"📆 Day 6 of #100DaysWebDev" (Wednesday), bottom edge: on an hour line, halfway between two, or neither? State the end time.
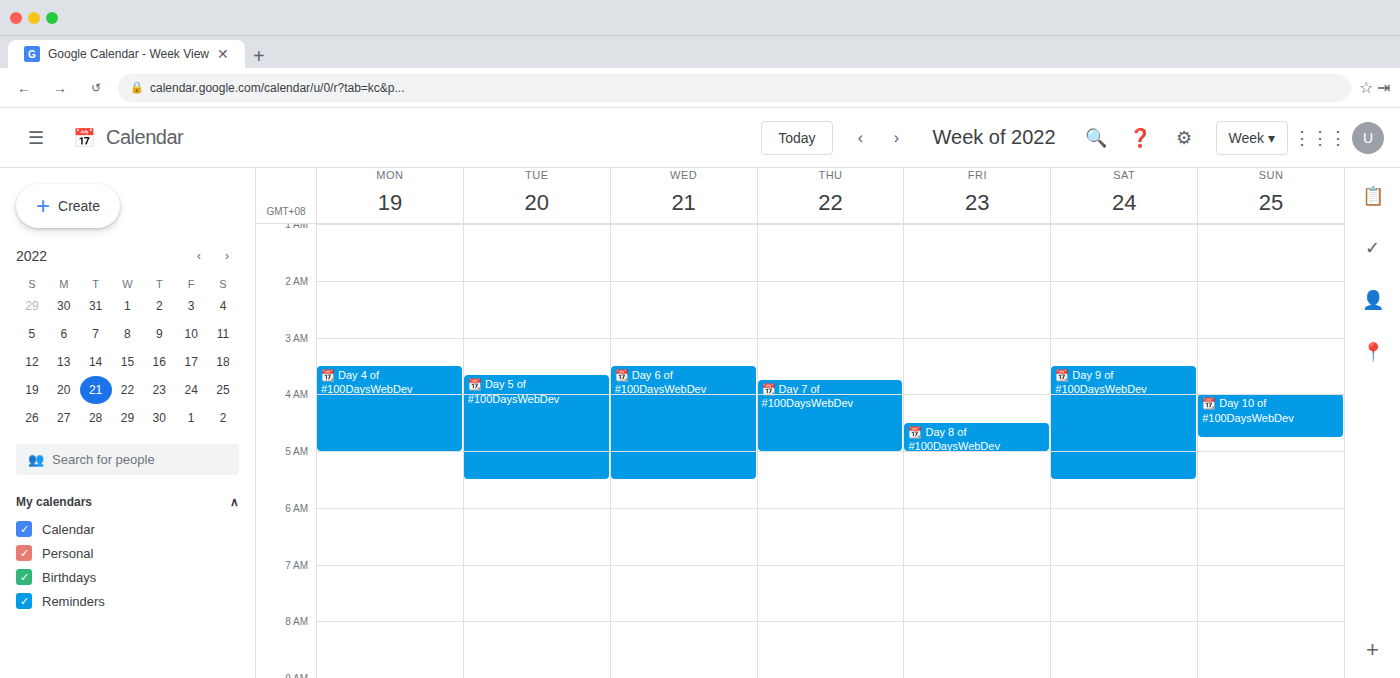
05:30 -- halfway between the 05:00 and 06:00 lines.